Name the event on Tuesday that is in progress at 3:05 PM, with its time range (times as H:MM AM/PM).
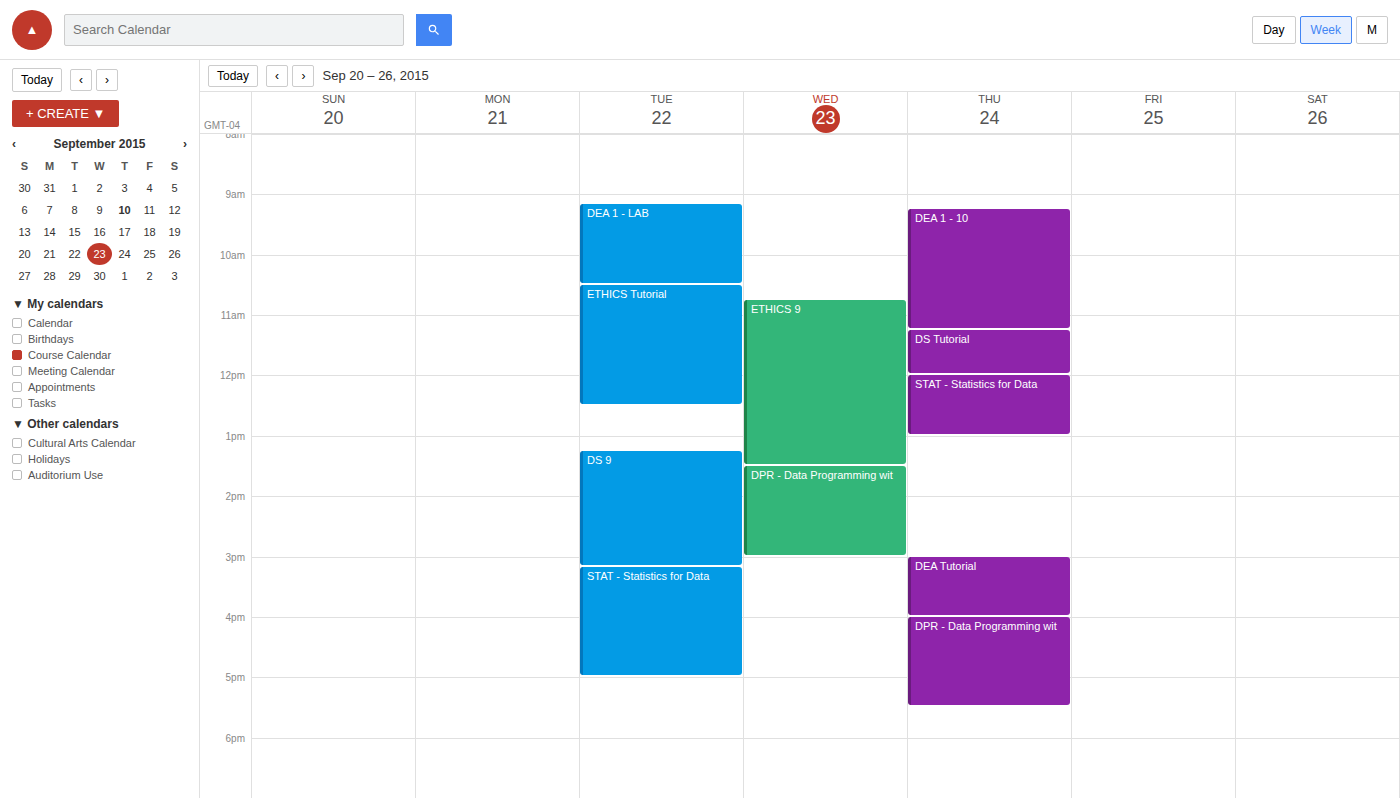
"DS 9", 1:15 PM to 3:10 PM